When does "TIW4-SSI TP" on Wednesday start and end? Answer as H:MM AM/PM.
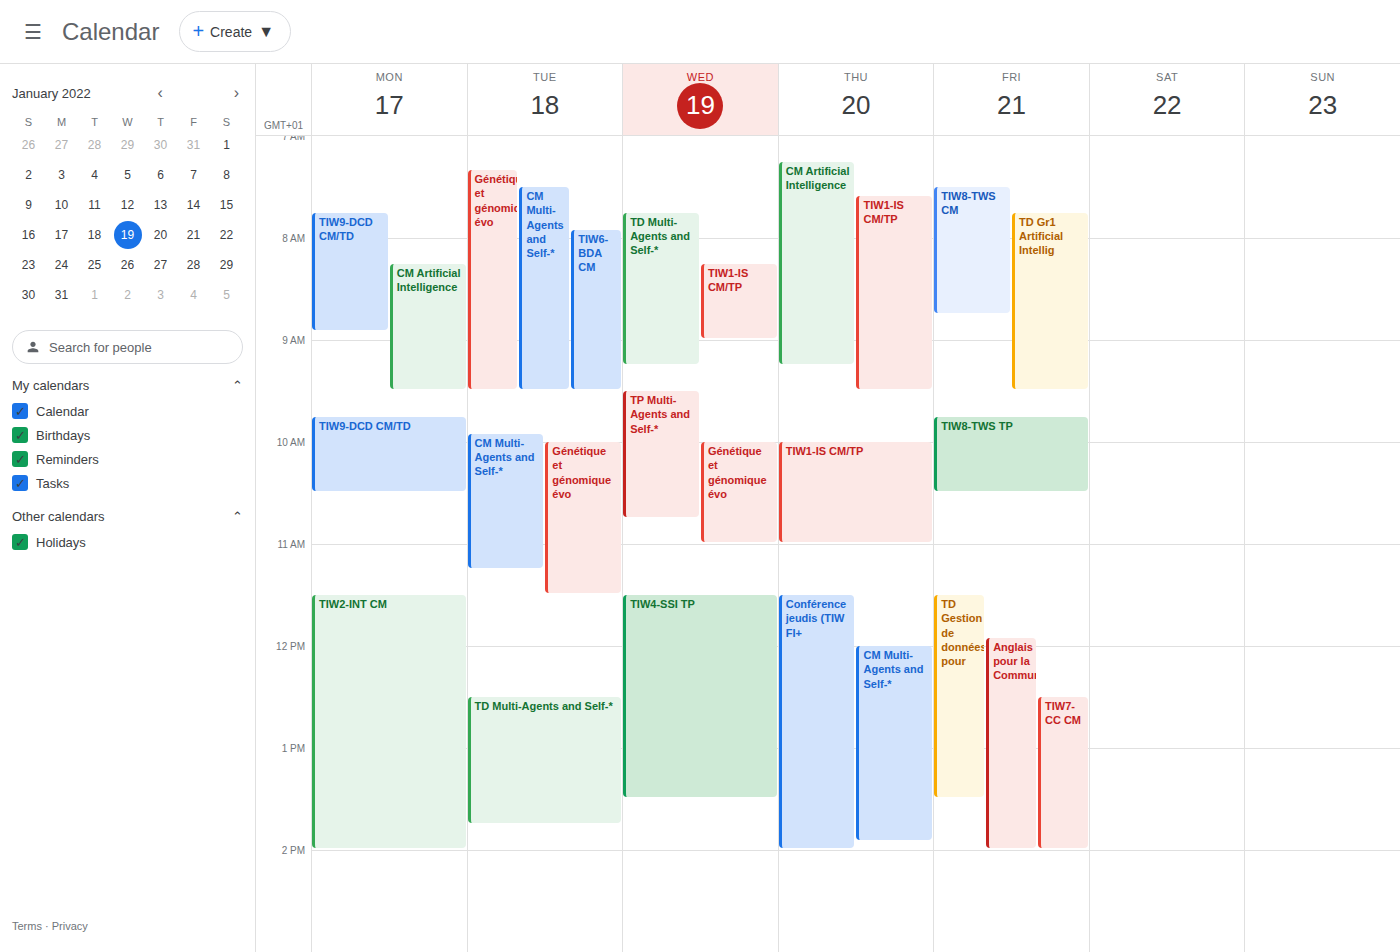
11:30 AM to 1:30 PM